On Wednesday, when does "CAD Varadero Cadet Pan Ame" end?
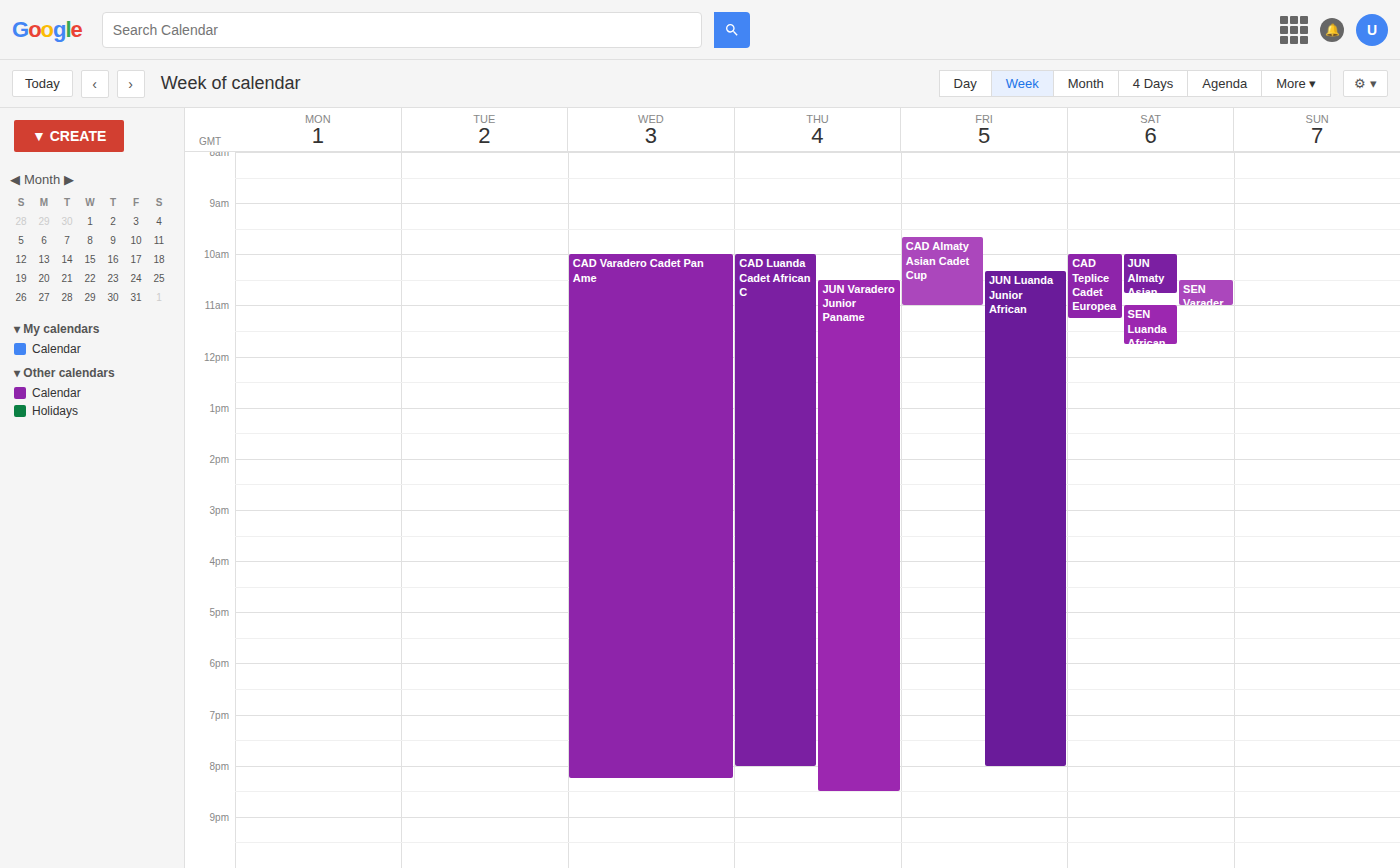
20:15